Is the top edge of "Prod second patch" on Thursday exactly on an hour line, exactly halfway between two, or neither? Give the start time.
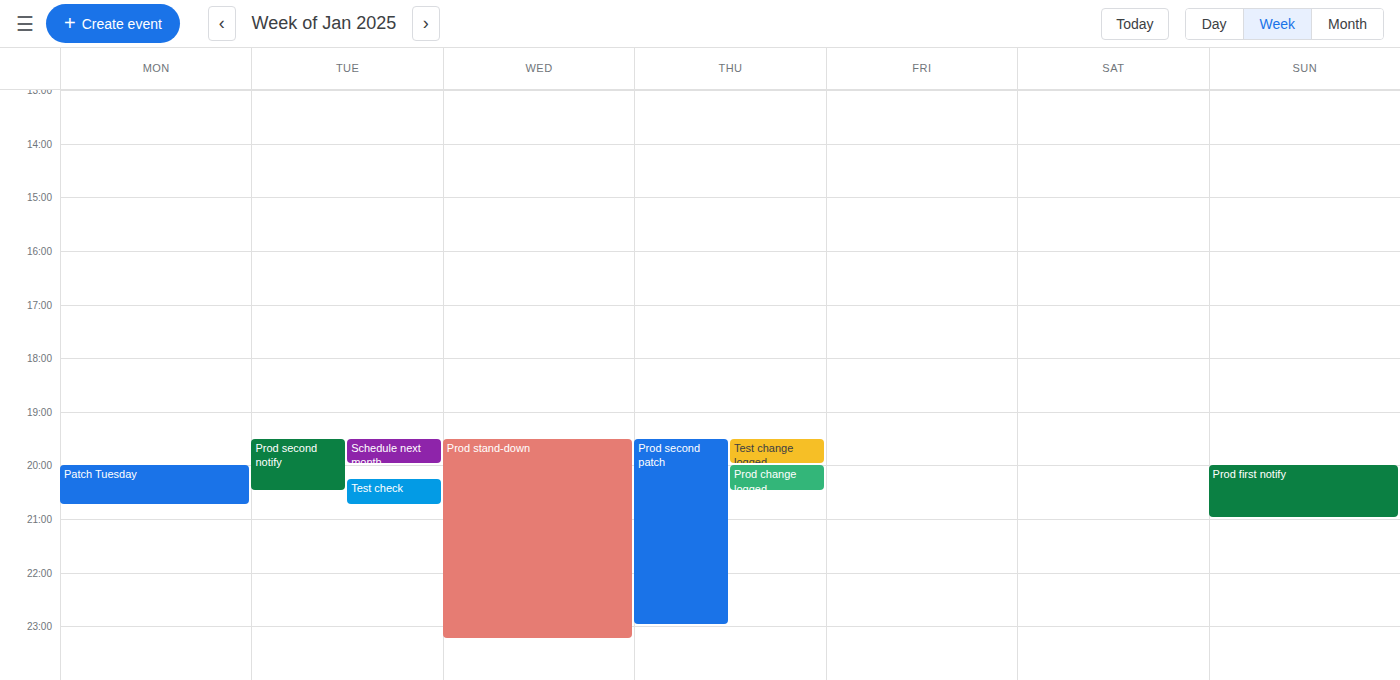
7:30 PM -- halfway between the 7 PM and 8 PM lines.